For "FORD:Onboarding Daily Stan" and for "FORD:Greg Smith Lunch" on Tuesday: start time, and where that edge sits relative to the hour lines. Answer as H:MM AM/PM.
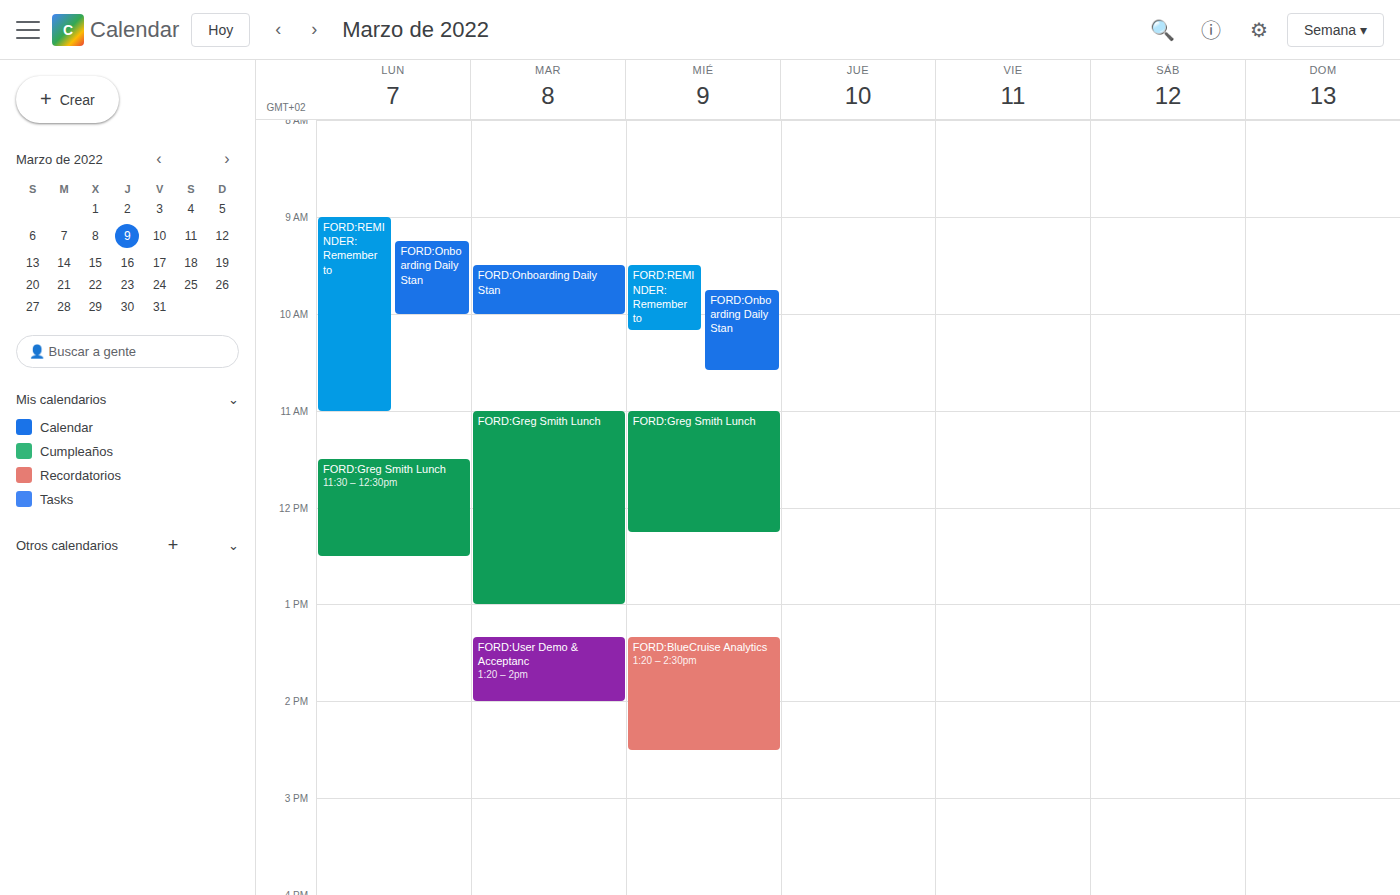
"FORD:Onboarding Daily Stan": 9:30 AM, halfway between the 9 AM and 10 AM lines. "FORD:Greg Smith Lunch": 11:00 AM, exactly on the 11 AM line.